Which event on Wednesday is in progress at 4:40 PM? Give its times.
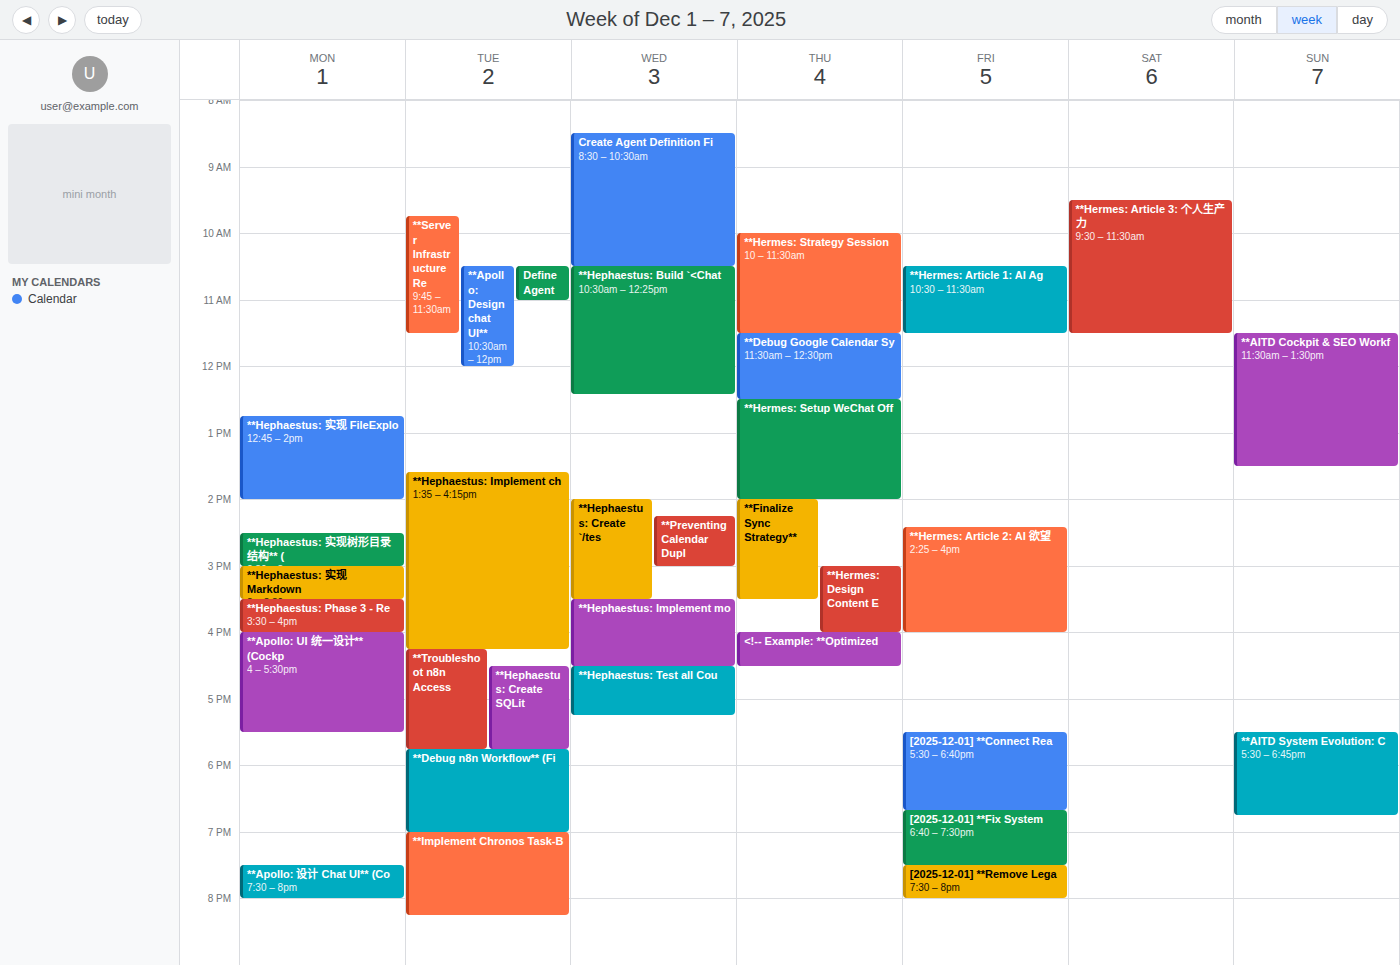
"**Hephaestus: Test all Cou", 4:30 PM to 5:15 PM